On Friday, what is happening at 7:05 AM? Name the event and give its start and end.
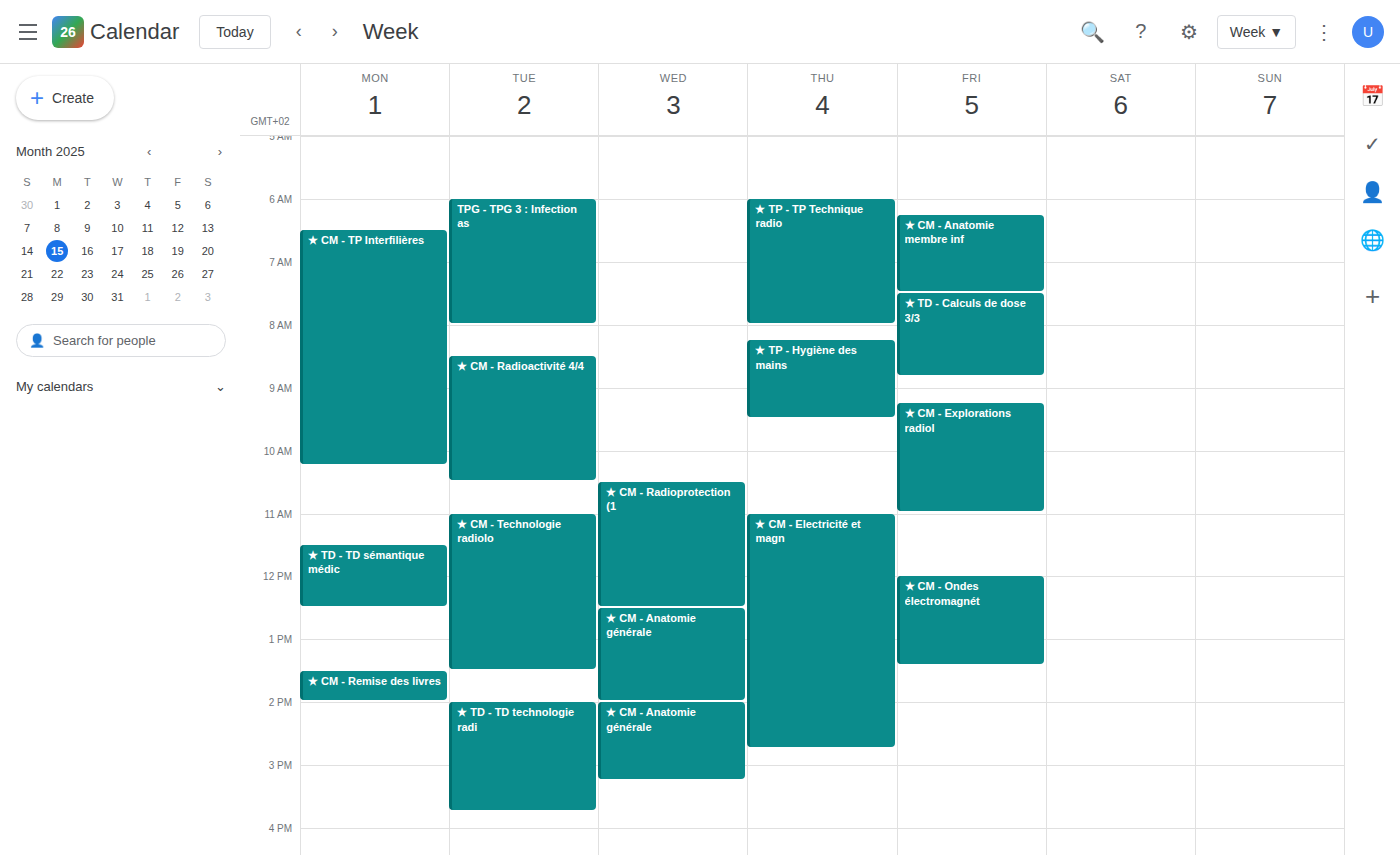
"★ CM - Anatomie membre inf", 6:15 AM to 7:30 AM